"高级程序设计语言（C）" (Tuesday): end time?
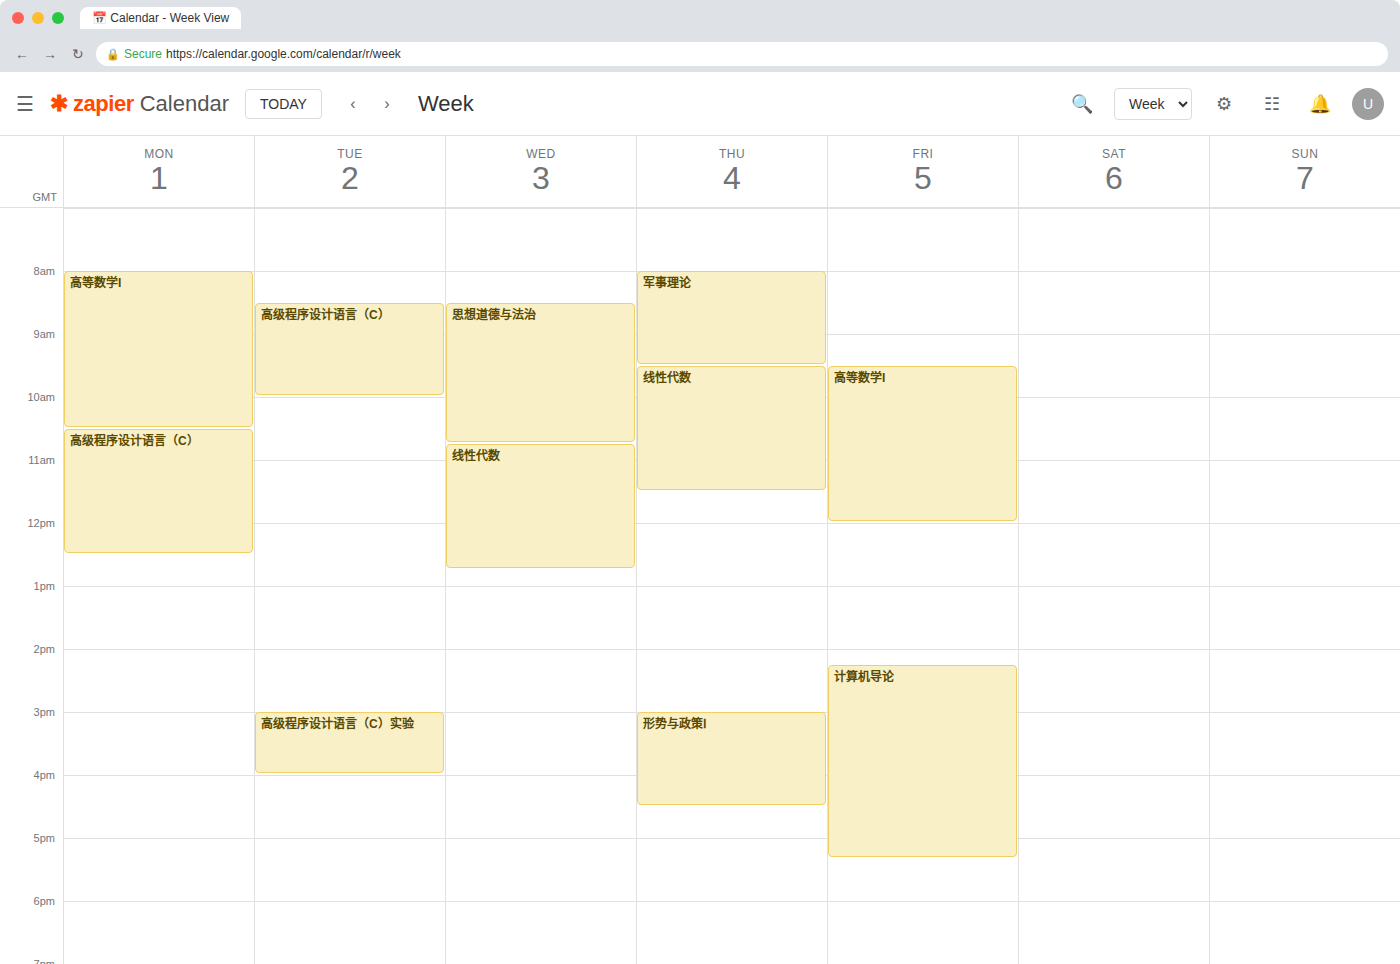
10:00 AM